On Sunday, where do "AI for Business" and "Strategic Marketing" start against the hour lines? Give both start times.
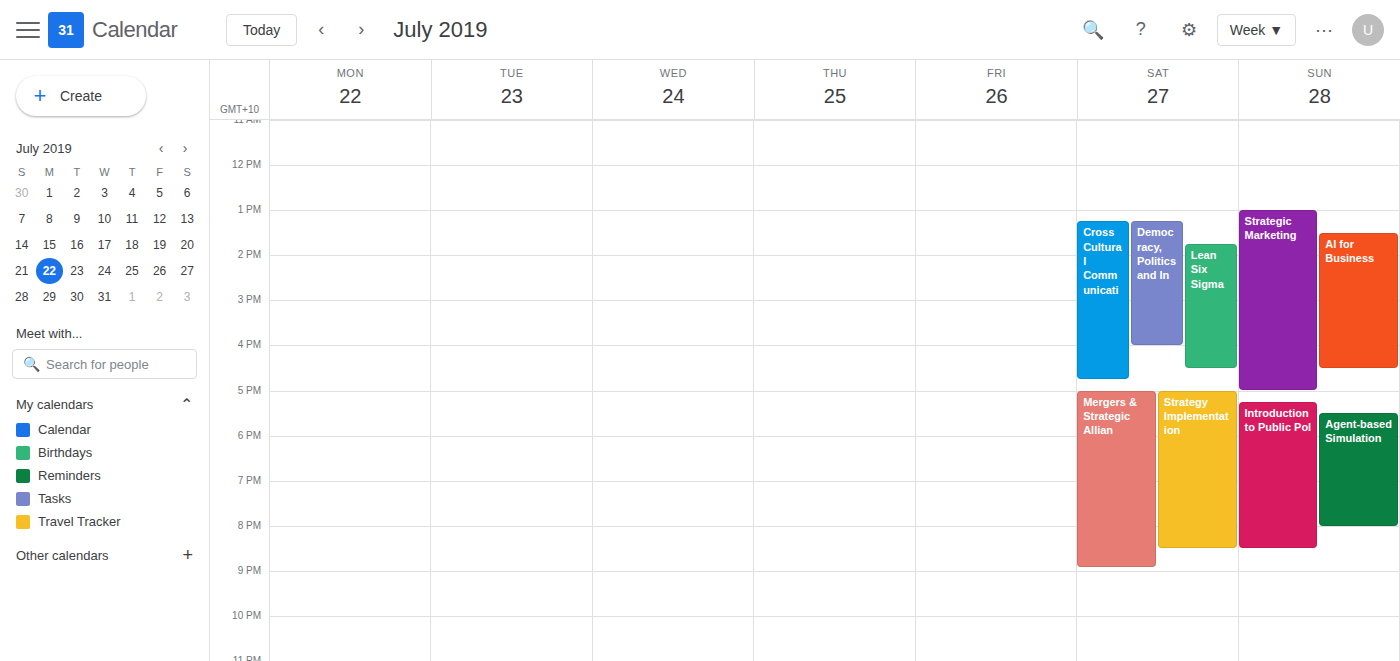
"AI for Business": 1:30 PM, halfway between the 1 PM and 2 PM lines. "Strategic Marketing": 1:00 PM, exactly on the 1 PM line.